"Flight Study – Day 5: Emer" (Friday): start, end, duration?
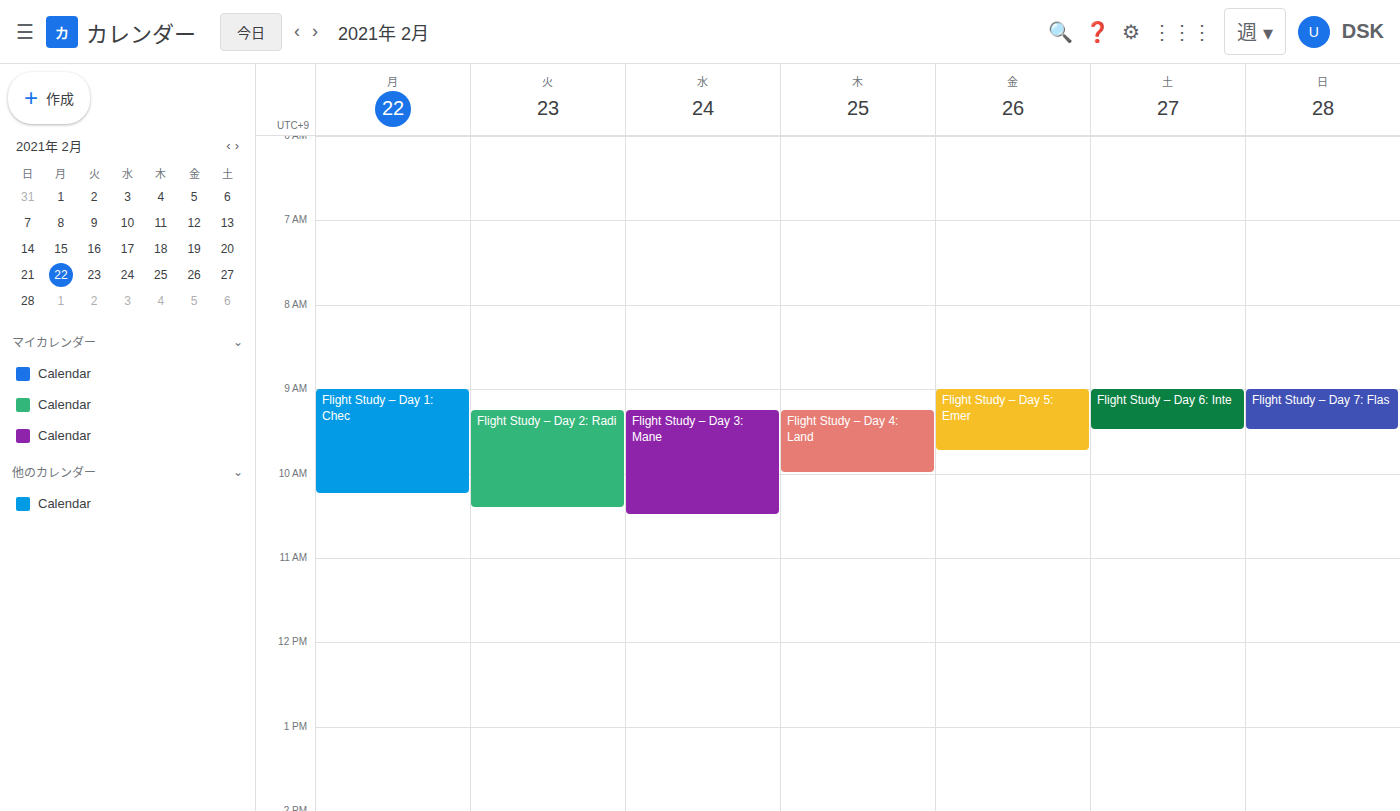
9:00 AM to 9:45 AM, 45 minutes